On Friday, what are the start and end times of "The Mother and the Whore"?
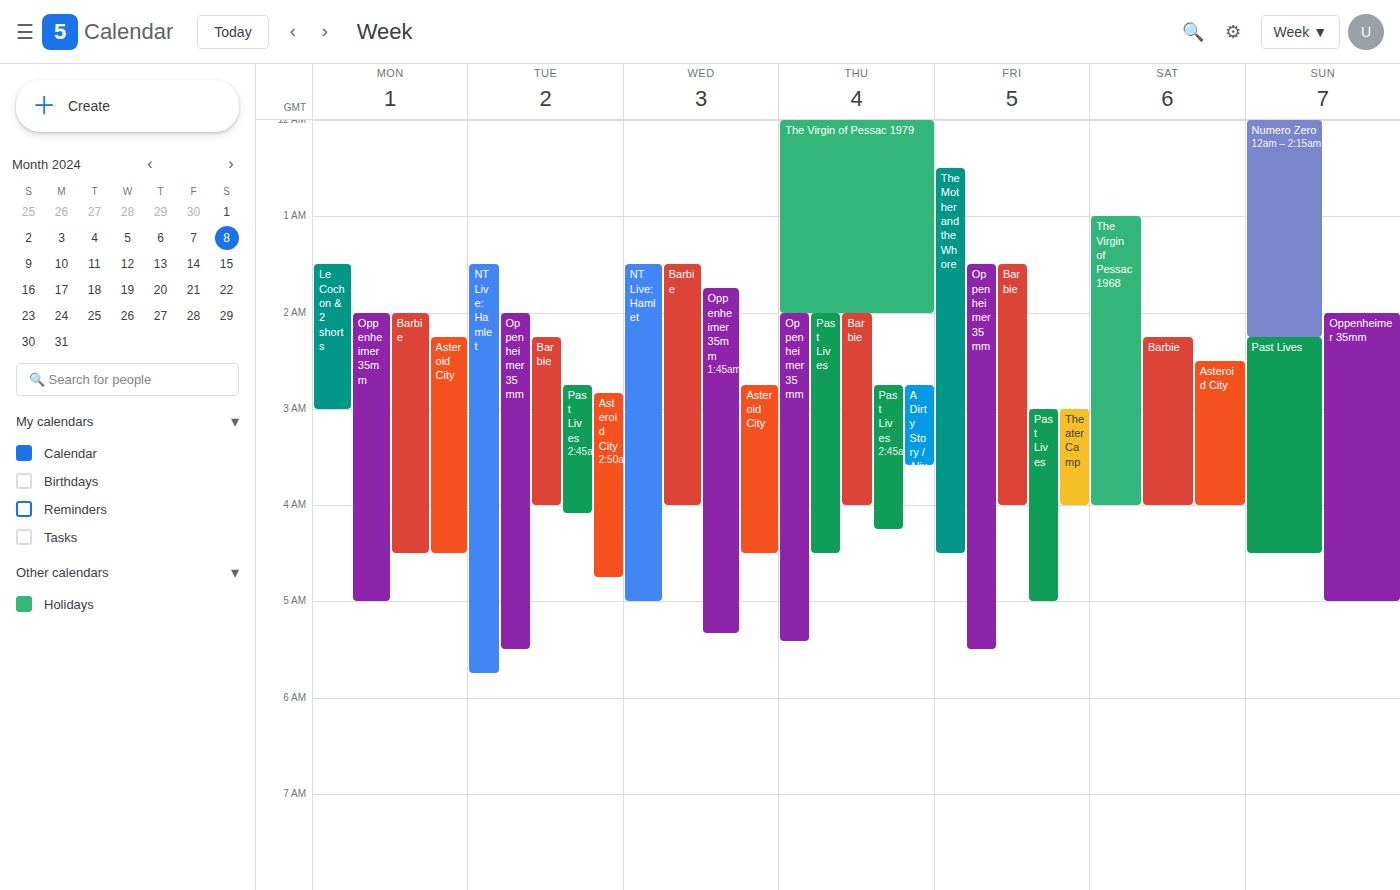
12:30 AM to 4:30 AM